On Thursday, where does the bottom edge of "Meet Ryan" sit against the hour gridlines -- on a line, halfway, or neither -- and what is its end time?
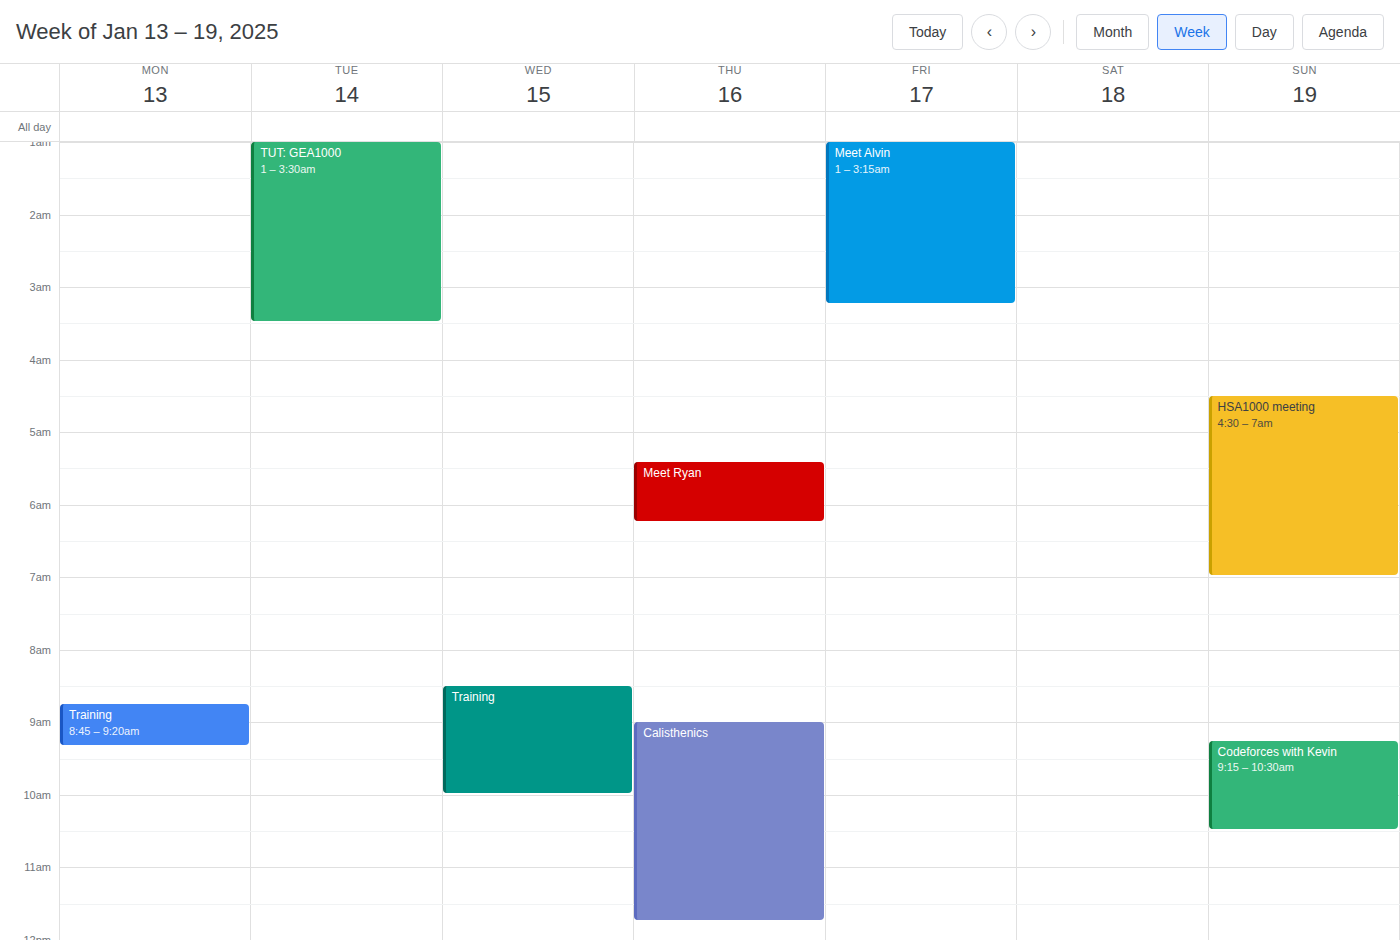
6:15 AM -- neither: a quarter of the way from the 6 AM line to the 7 AM line.